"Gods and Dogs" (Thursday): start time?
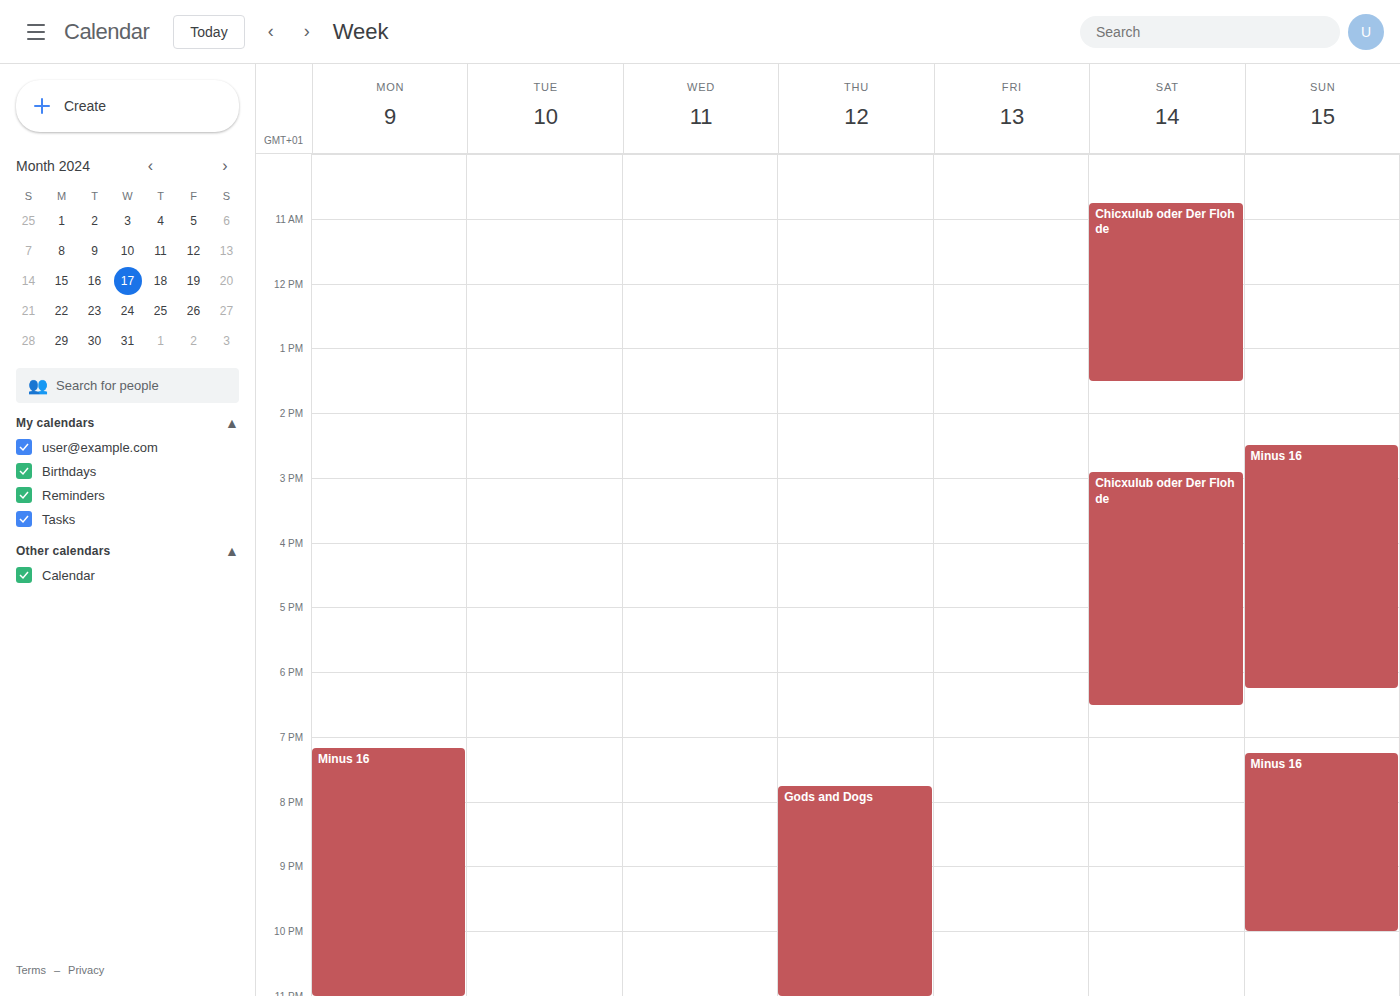
7:45 PM